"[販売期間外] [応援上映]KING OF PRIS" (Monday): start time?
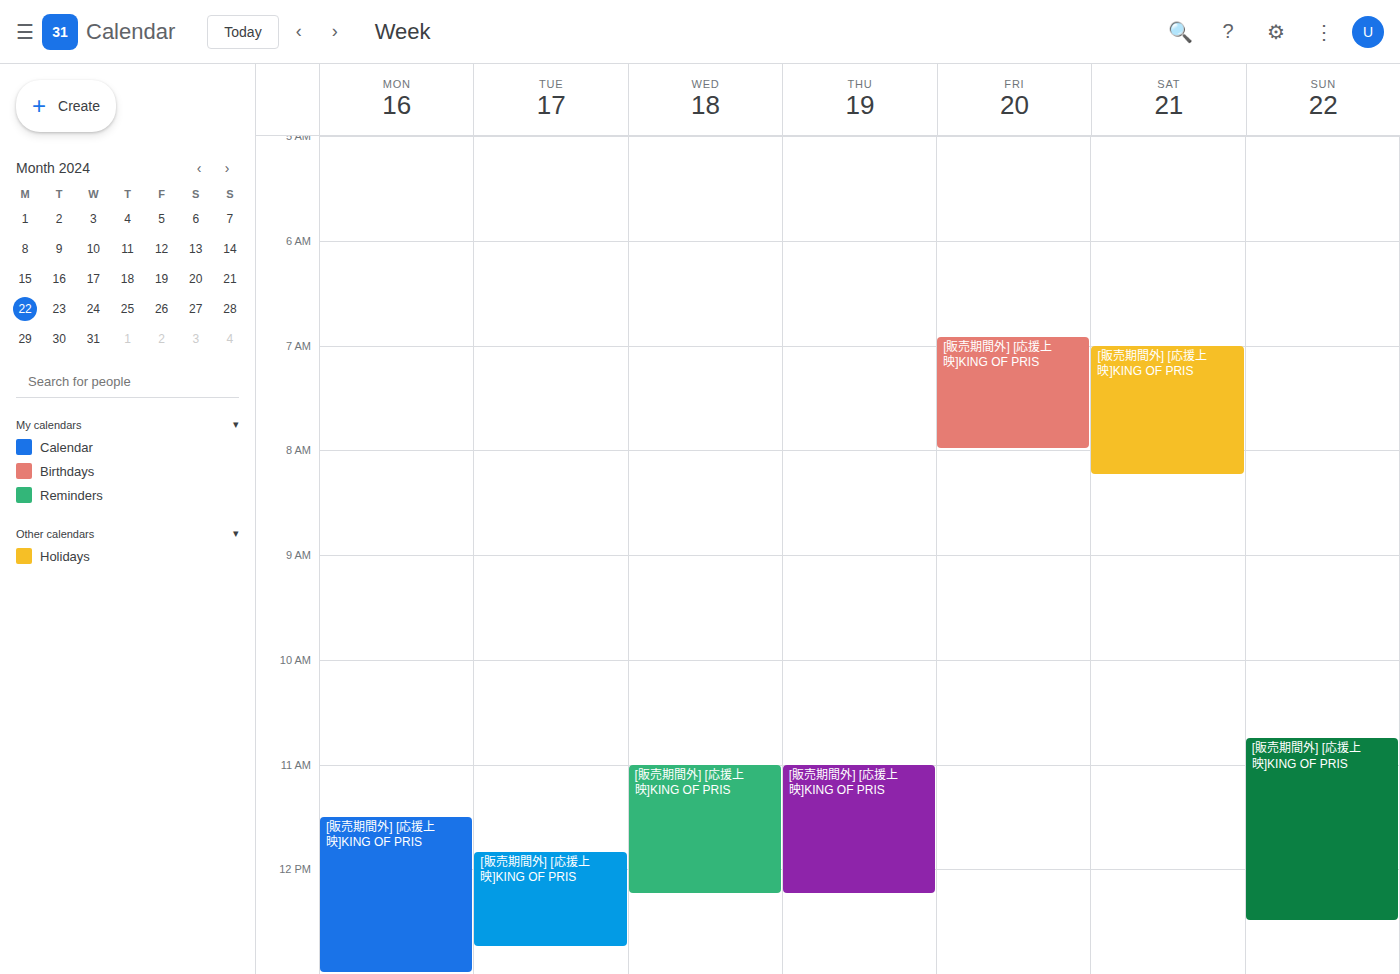
11:30